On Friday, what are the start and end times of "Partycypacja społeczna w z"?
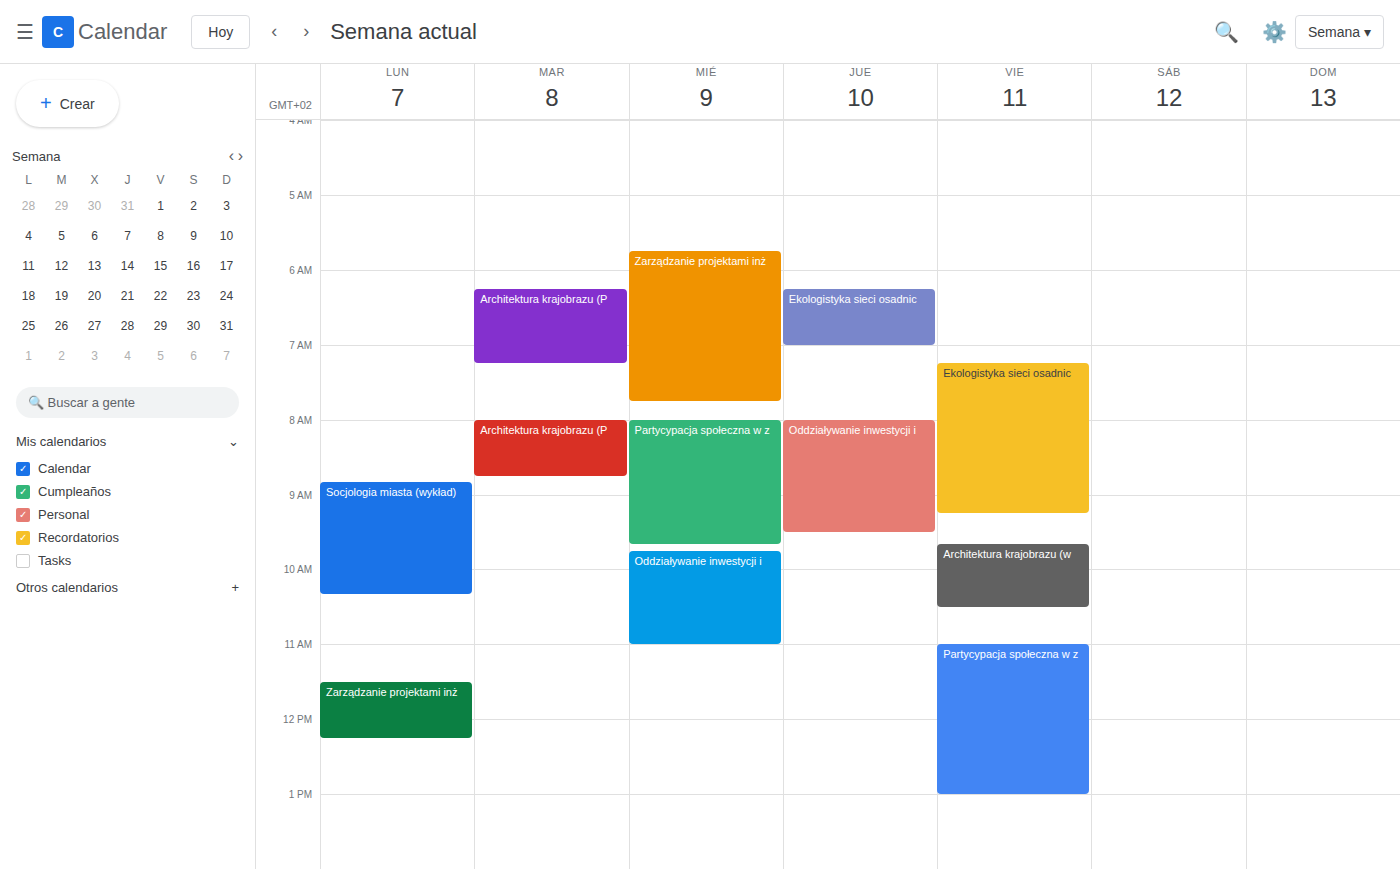
11:00 AM to 1:00 PM